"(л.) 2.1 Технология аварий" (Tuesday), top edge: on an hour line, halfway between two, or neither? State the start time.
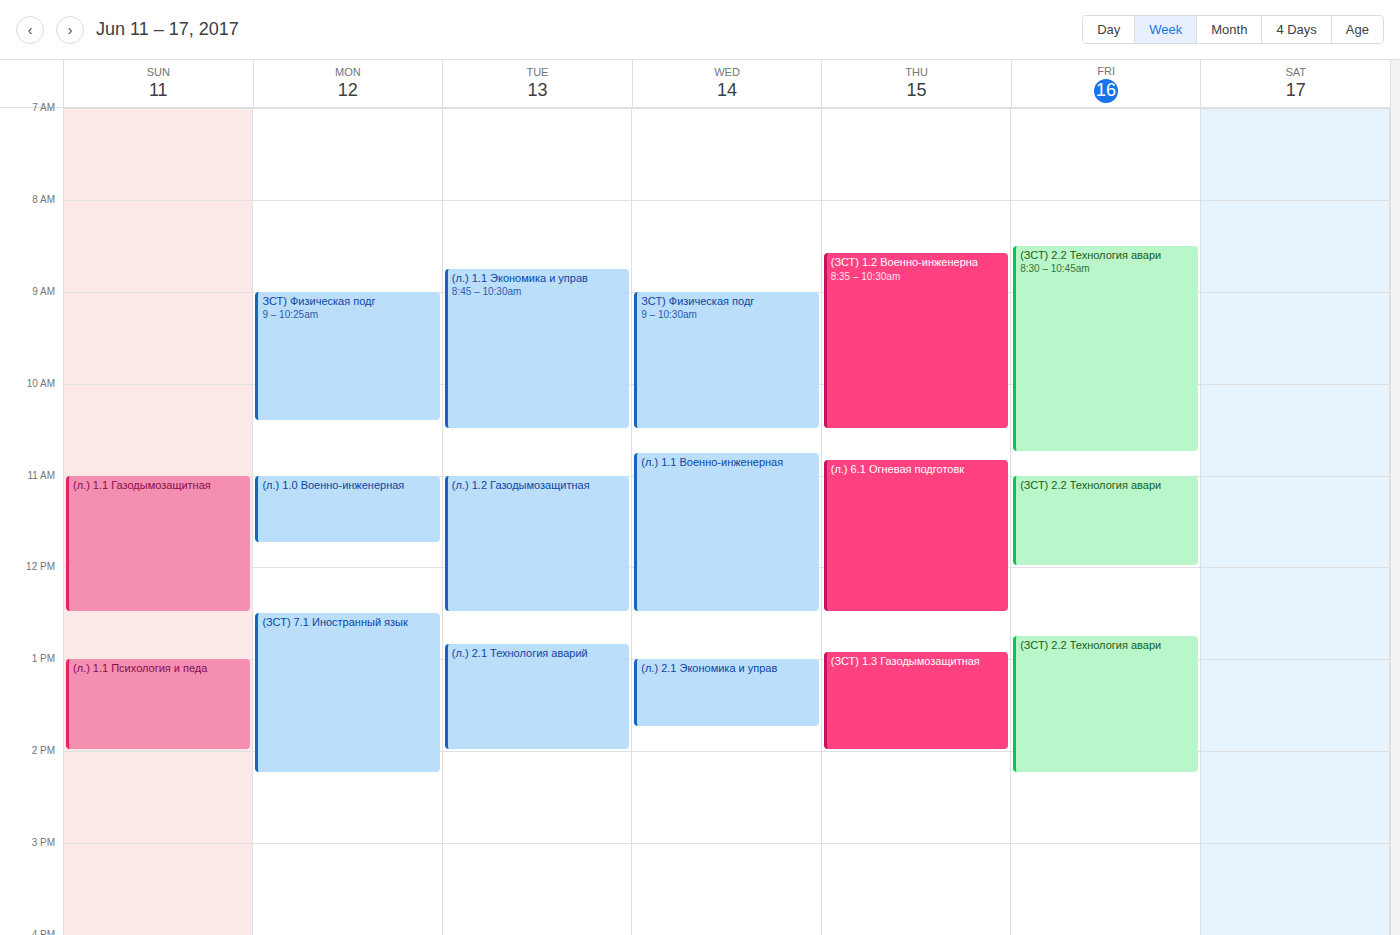
12:50 PM -- neither: 50 minutes below the 12 PM line and 10 minutes above the 1 PM line.